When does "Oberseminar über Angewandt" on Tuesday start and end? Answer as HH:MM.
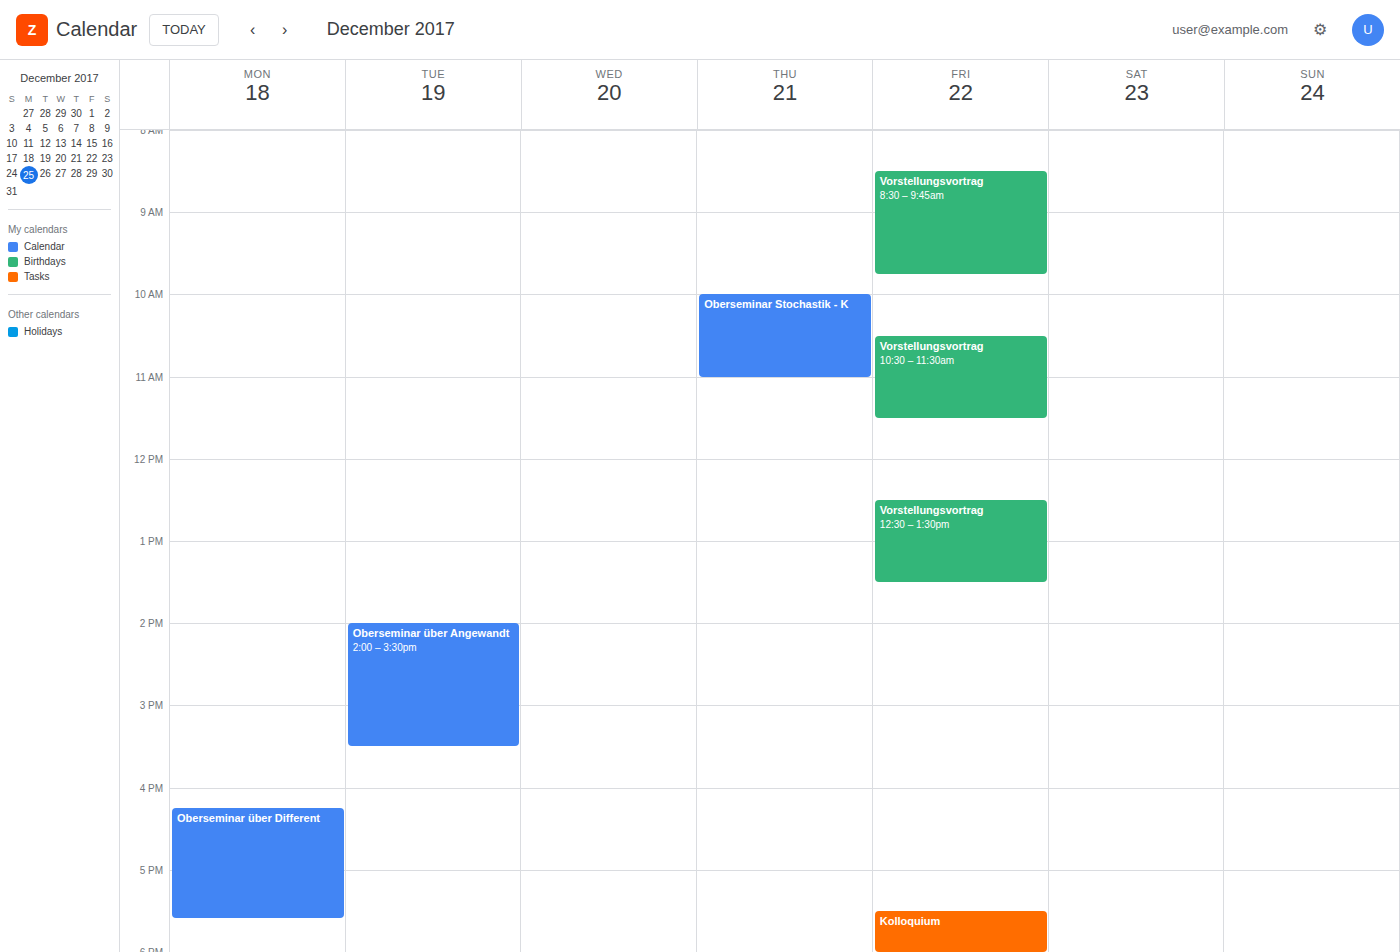
14:00 to 15:30